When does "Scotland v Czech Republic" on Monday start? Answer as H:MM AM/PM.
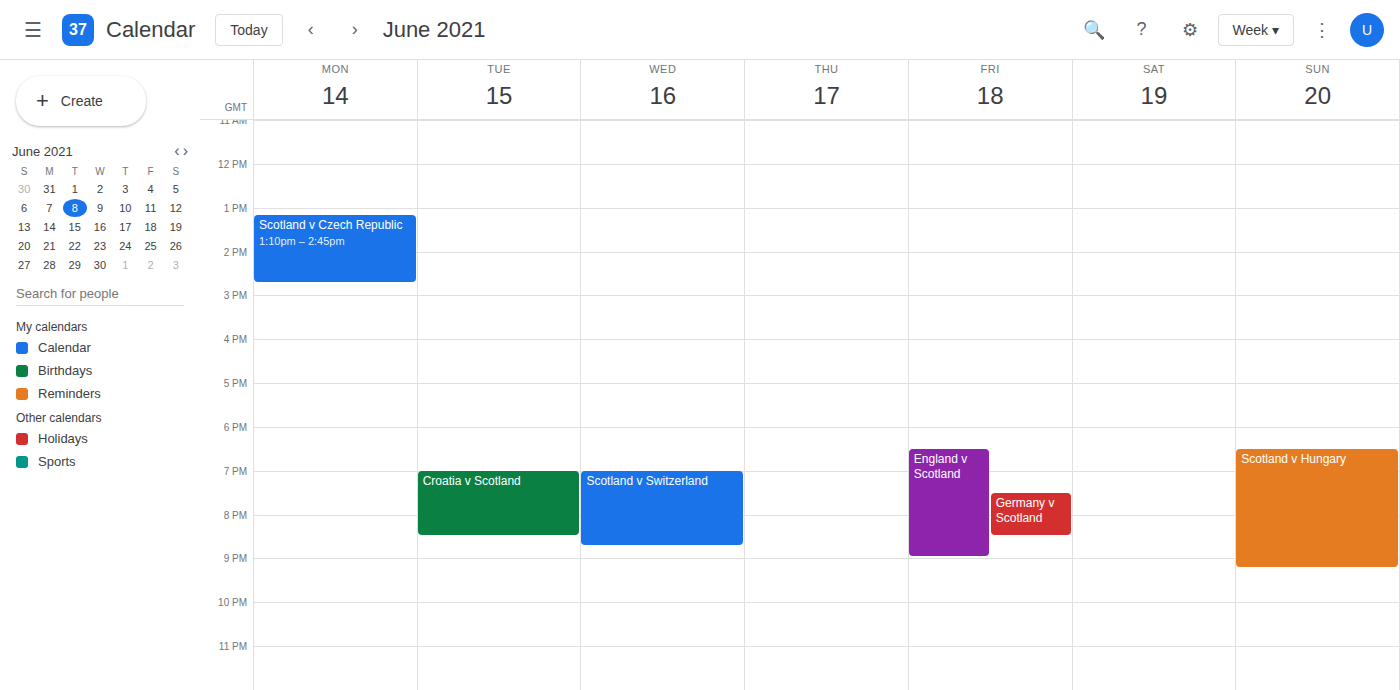
1:10 PM